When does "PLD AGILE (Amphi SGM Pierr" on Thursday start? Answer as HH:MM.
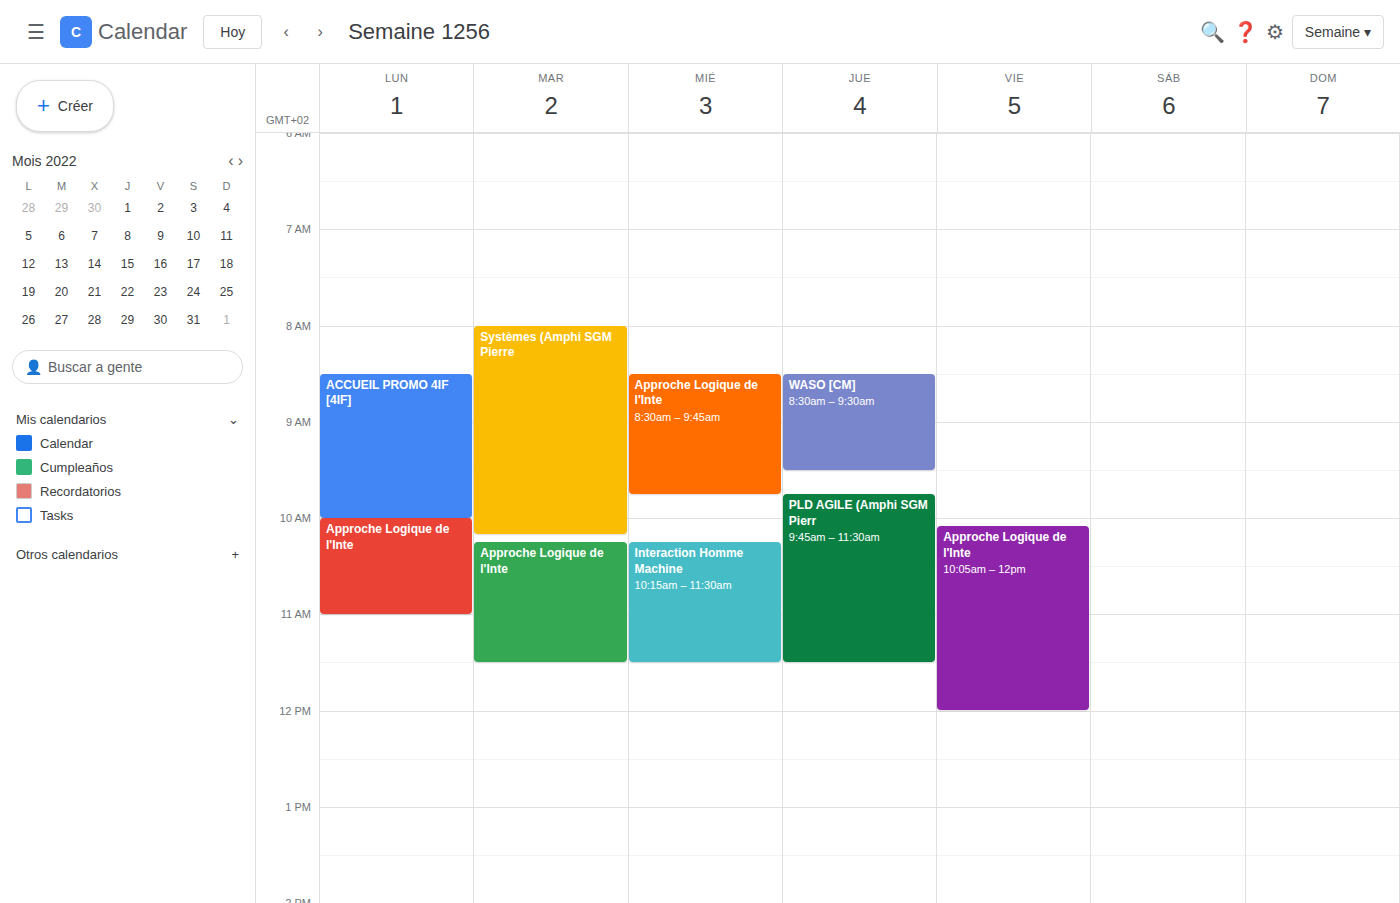
09:45